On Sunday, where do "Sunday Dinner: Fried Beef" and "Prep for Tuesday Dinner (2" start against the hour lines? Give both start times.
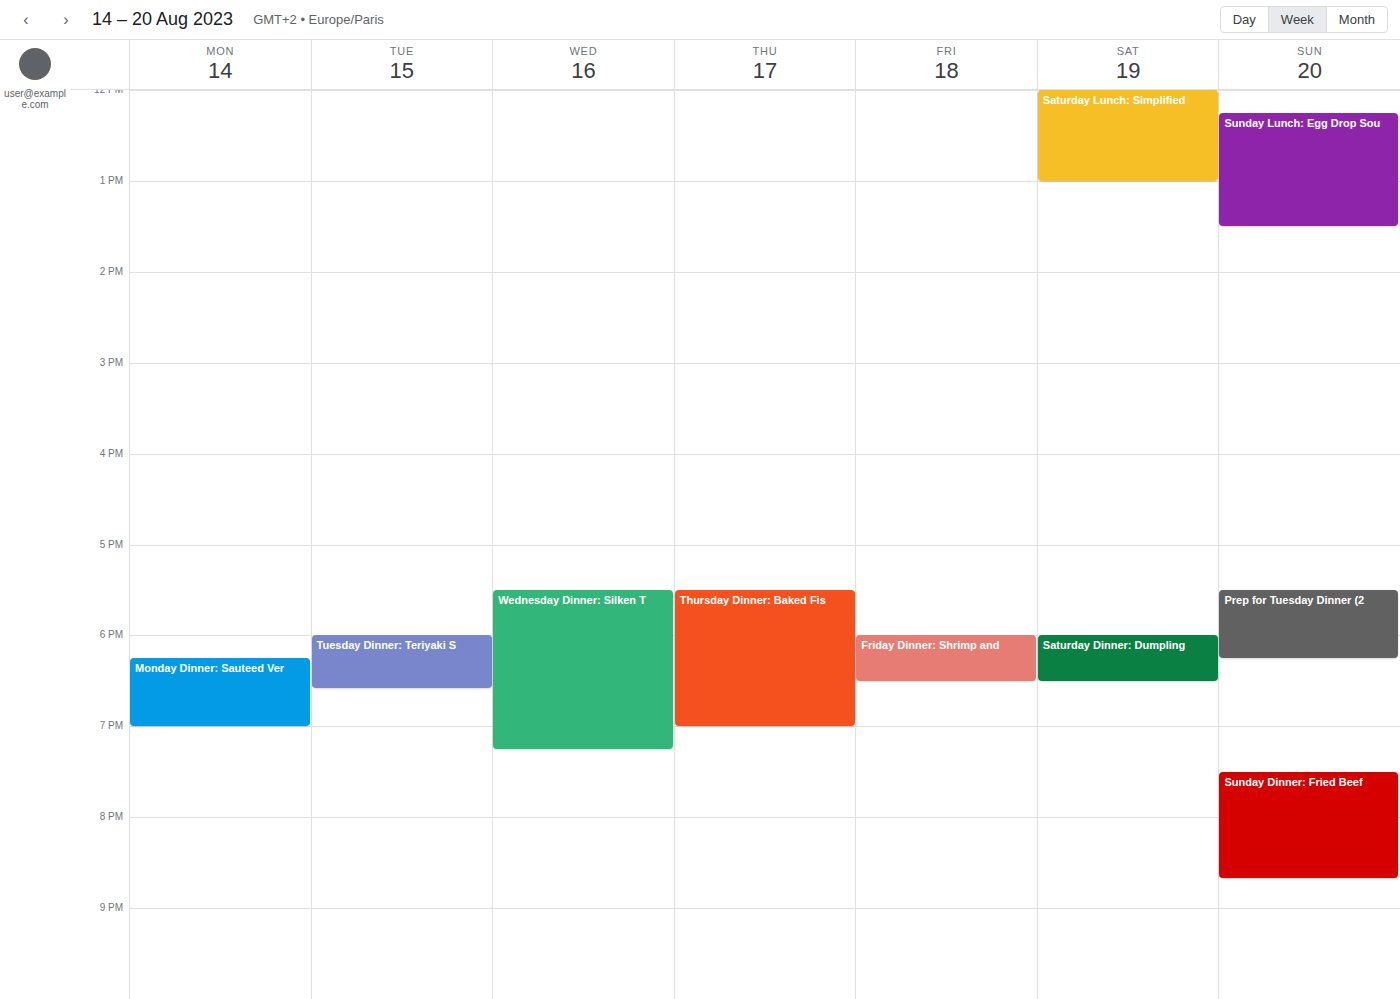
"Sunday Dinner: Fried Beef": 7:30 PM, halfway between the 7 PM and 8 PM lines. "Prep for Tuesday Dinner (2": 5:30 PM, halfway between the 5 PM and 6 PM lines.